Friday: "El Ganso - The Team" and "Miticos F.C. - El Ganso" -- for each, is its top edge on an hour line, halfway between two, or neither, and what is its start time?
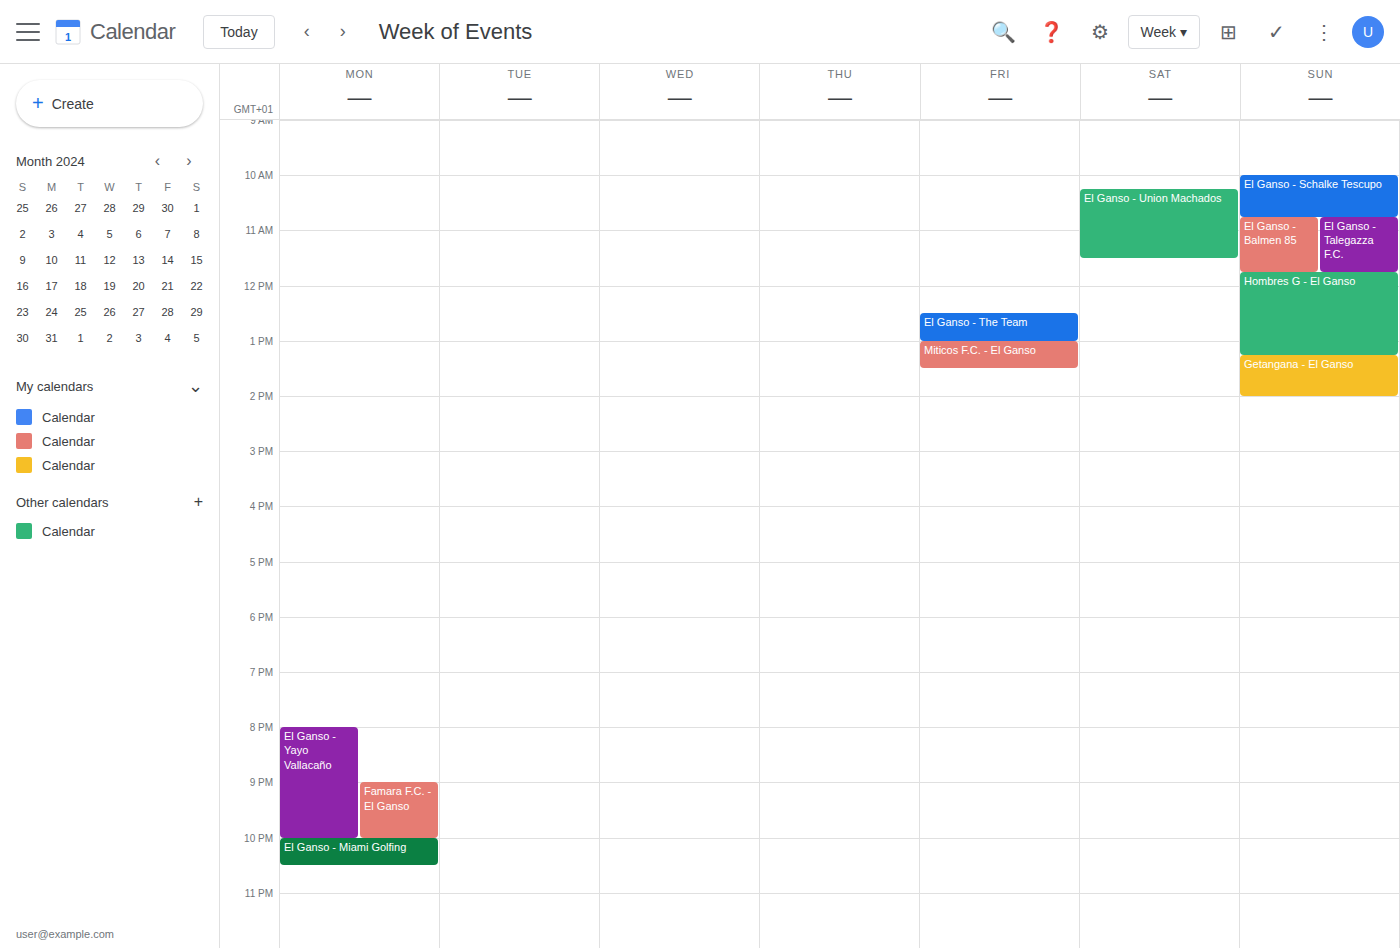
"El Ganso - The Team": 12:30 PM, halfway between the 12 PM and 1 PM lines. "Miticos F.C. - El Ganso": 1:00 PM, exactly on the 1 PM line.